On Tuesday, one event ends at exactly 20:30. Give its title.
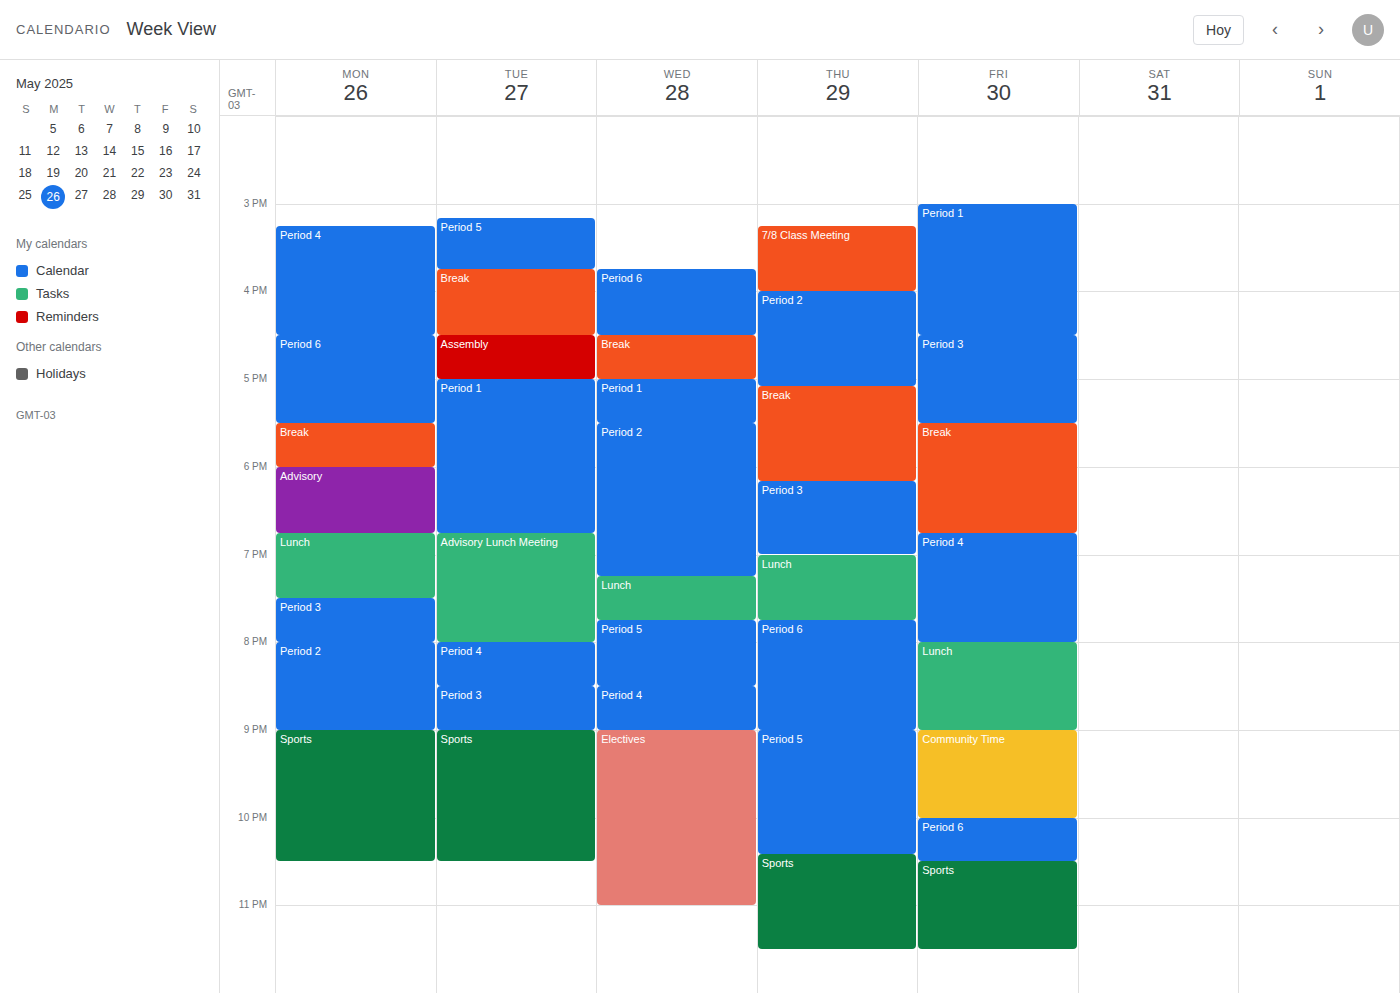
"Period 4"